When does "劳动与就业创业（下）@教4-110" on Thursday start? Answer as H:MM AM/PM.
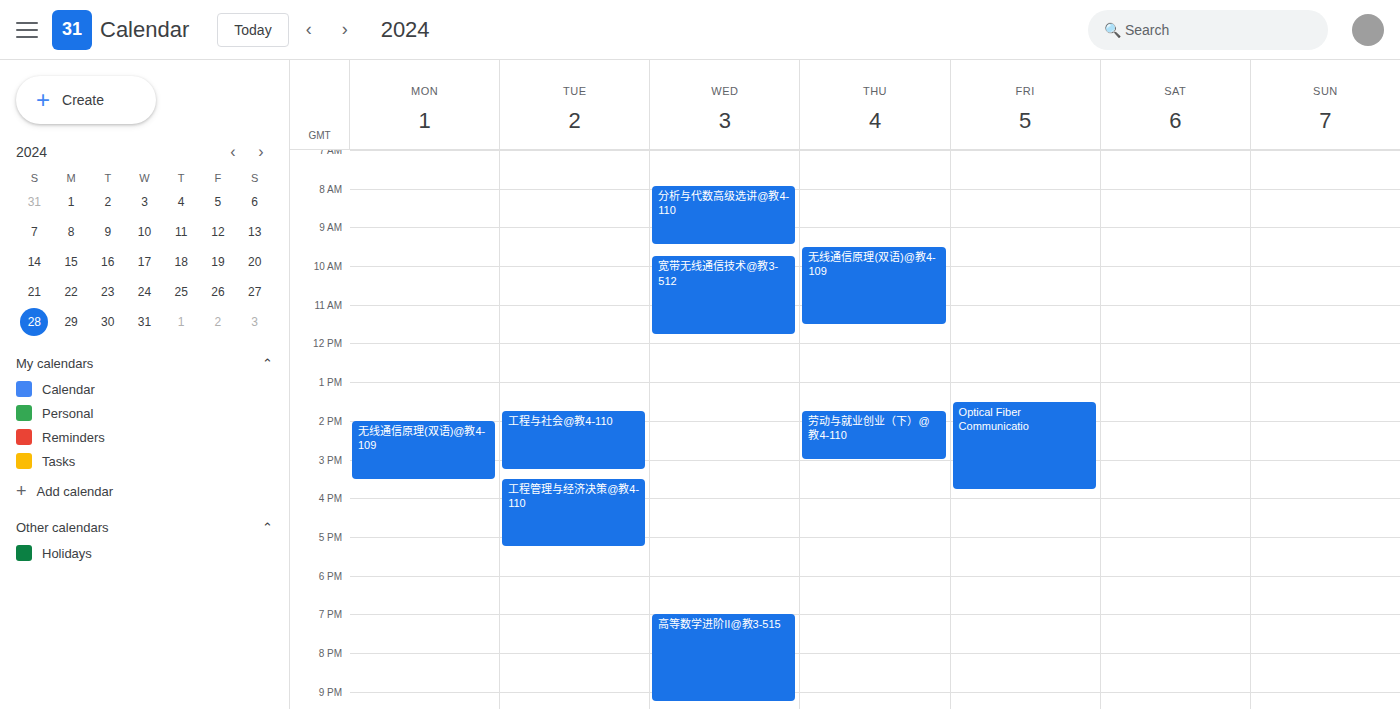
1:45 PM